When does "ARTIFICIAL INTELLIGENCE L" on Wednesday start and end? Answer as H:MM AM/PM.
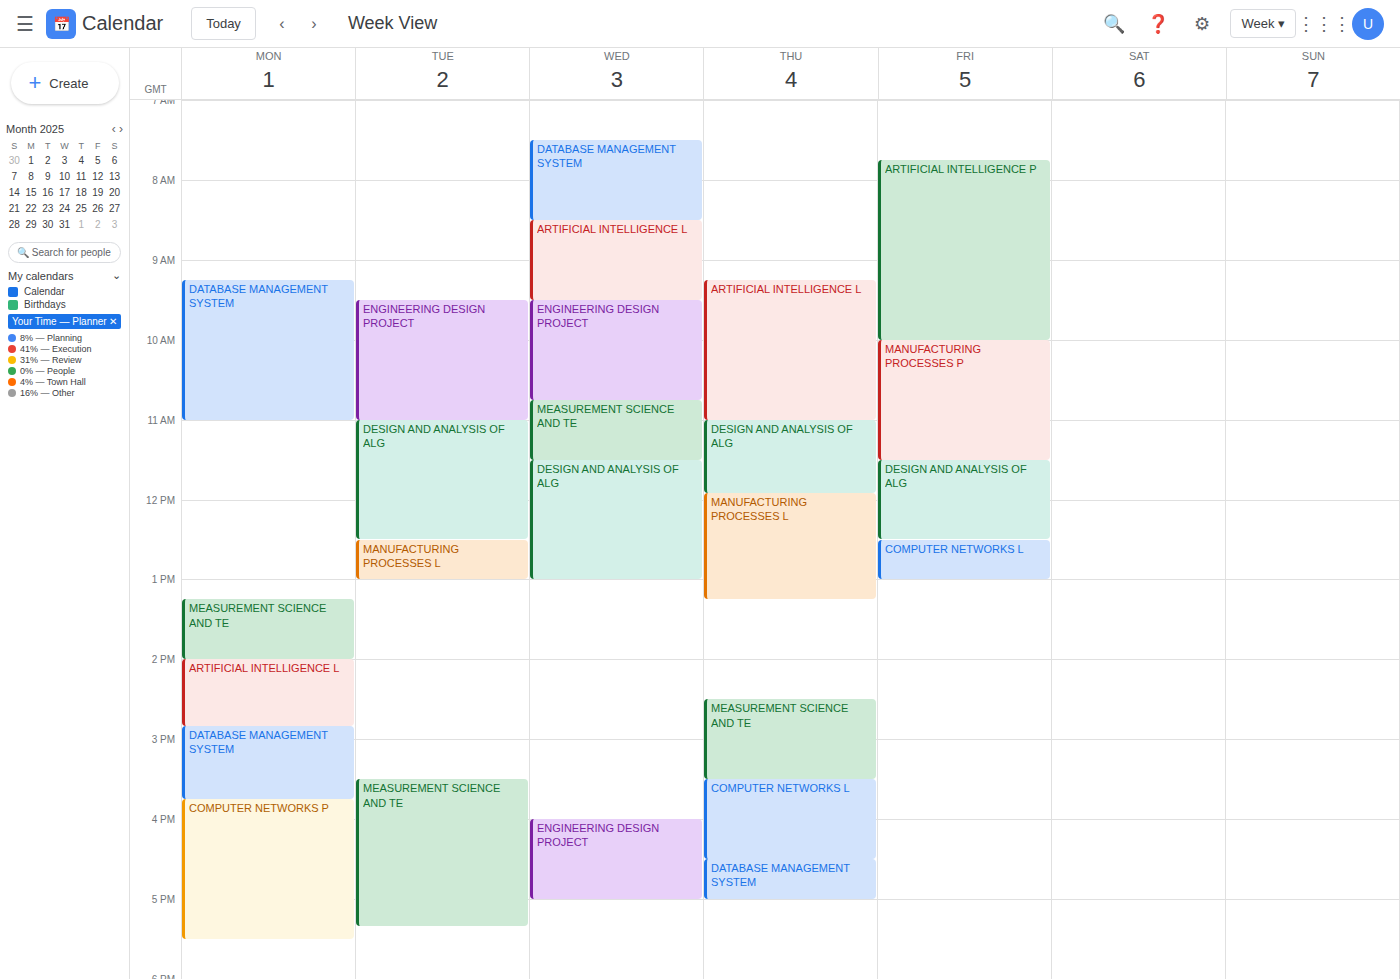
8:30 AM to 9:30 AM